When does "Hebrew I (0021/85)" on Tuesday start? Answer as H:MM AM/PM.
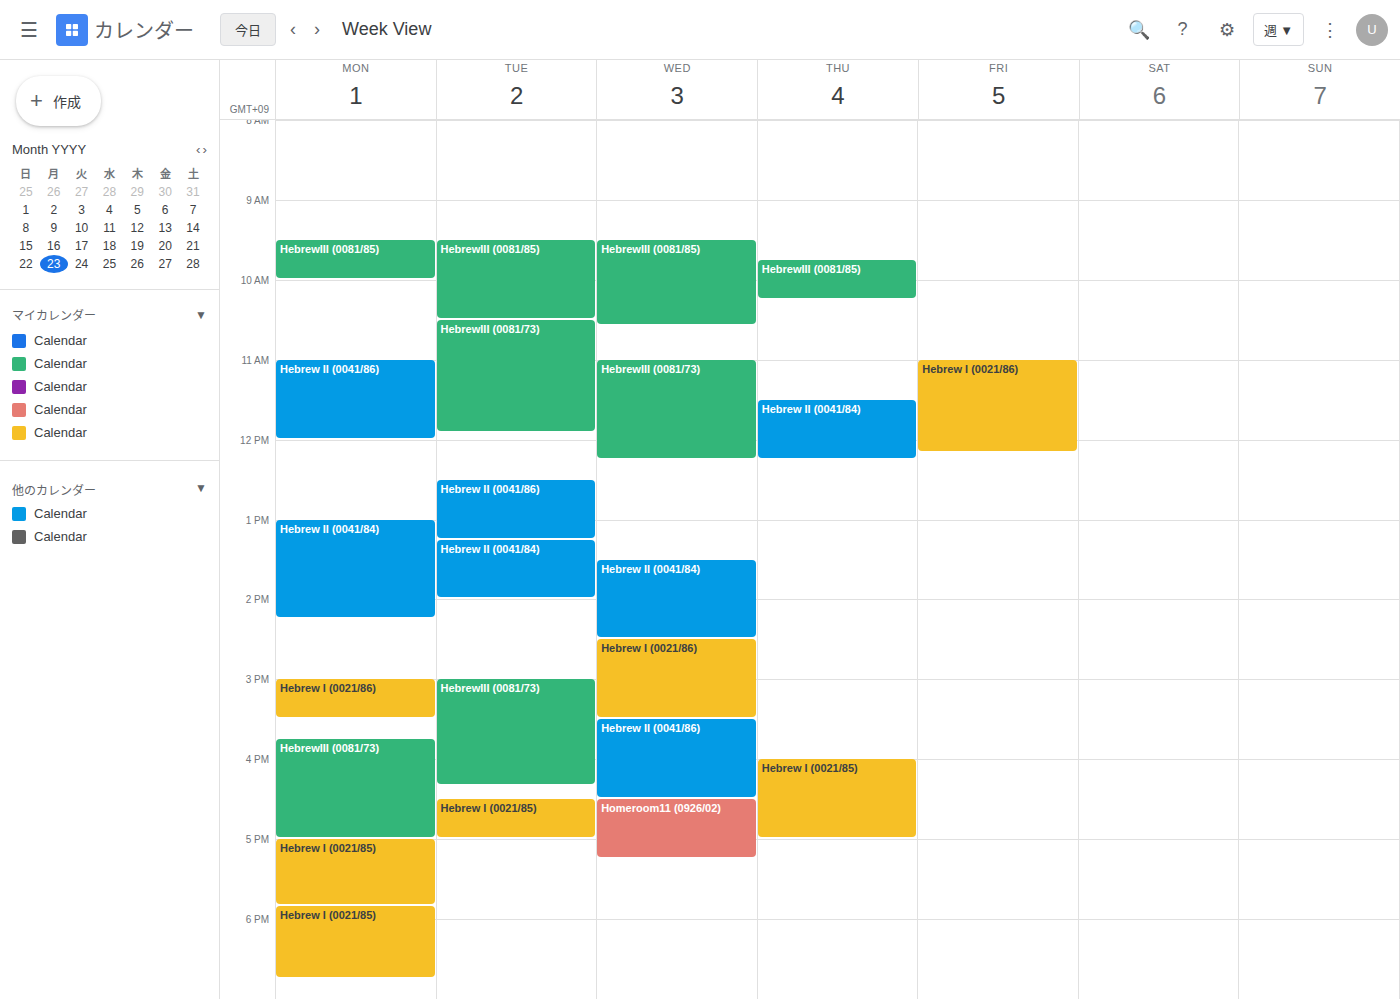
4:30 PM